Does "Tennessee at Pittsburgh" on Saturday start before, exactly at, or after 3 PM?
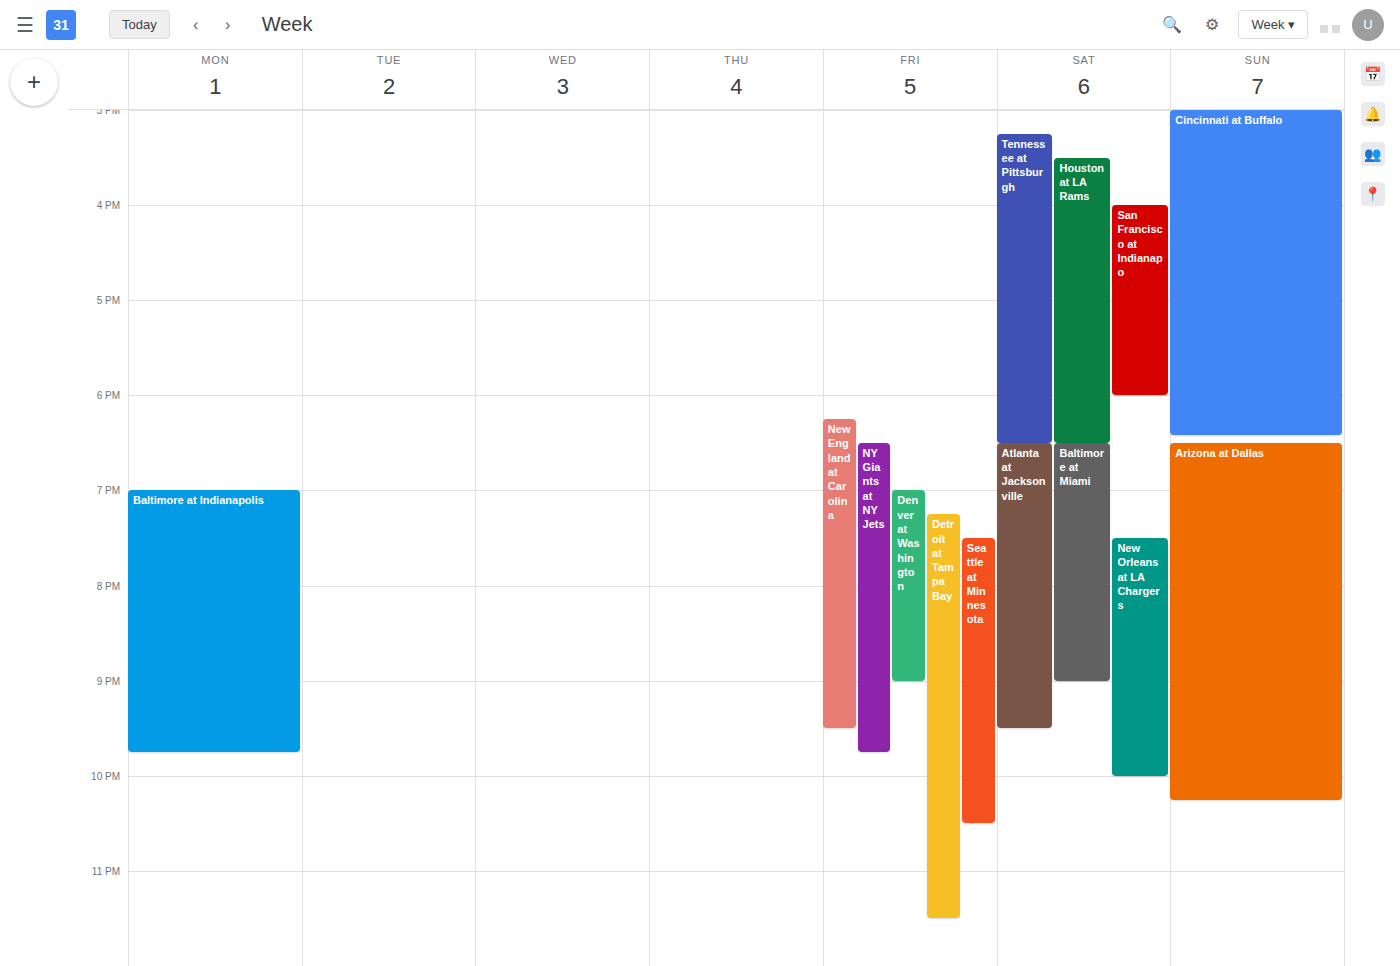
3:15 PM -- after 3 PM, 15 minutes below the 3 PM line.